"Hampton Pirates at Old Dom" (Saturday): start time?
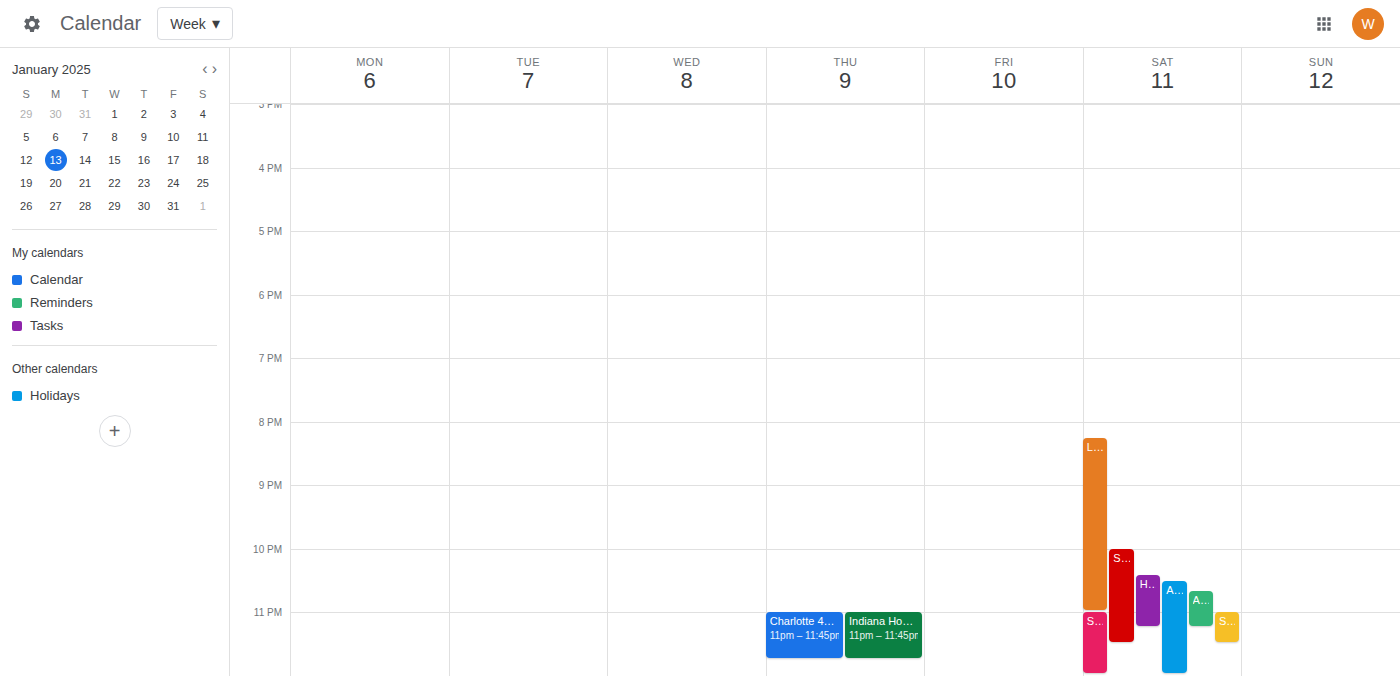
10:25 PM